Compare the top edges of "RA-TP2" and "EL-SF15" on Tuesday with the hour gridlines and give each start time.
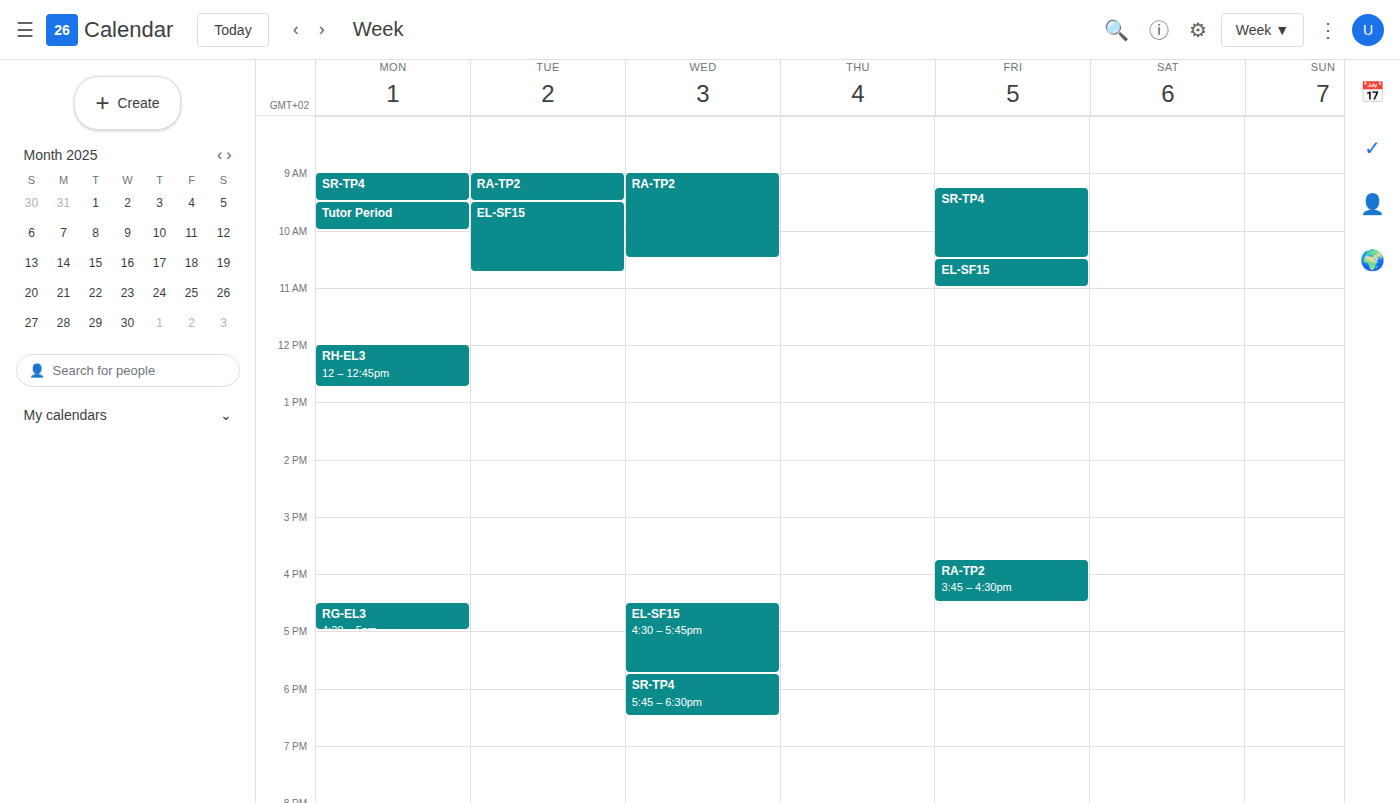
"RA-TP2": 9:00 AM, exactly on the 9 AM line. "EL-SF15": 9:30 AM, halfway between the 9 AM and 10 AM lines.